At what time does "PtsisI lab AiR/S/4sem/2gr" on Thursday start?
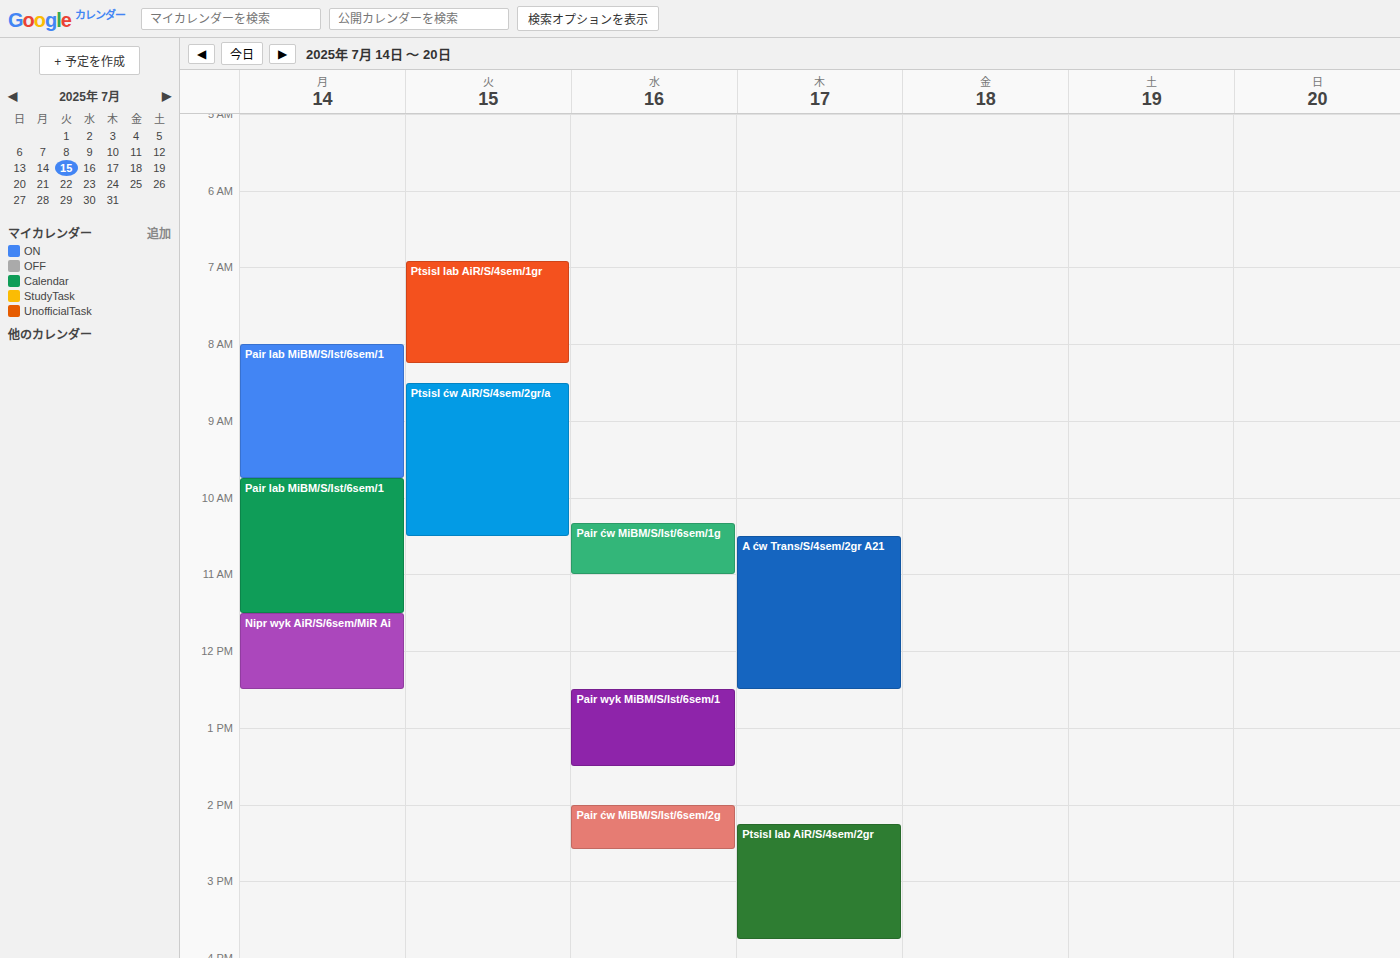
14:15